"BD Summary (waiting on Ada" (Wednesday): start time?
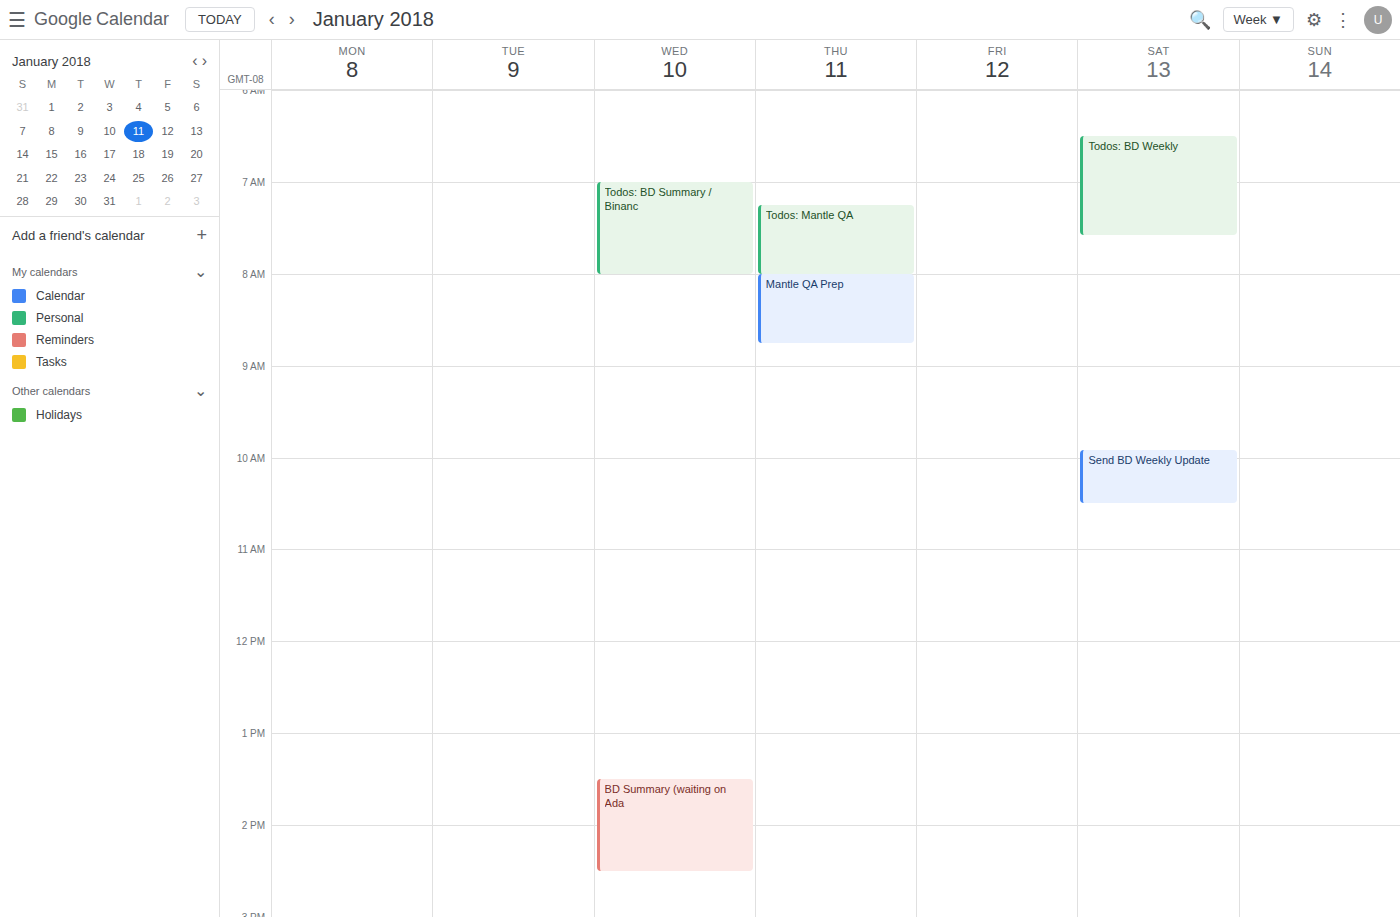
1:30 PM